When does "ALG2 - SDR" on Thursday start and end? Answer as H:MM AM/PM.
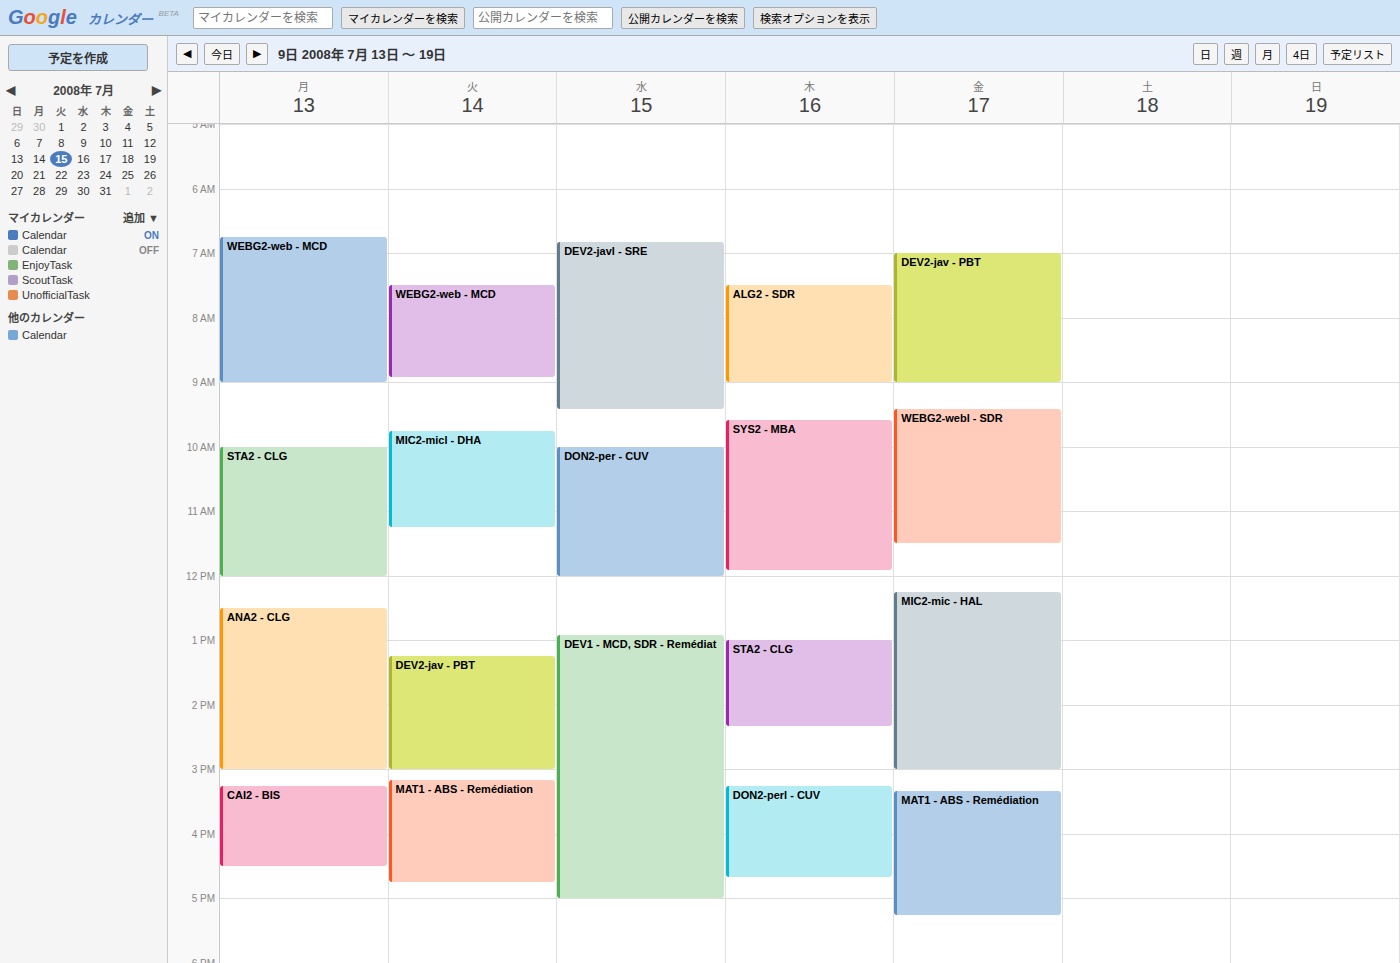
7:30 AM to 9:00 AM